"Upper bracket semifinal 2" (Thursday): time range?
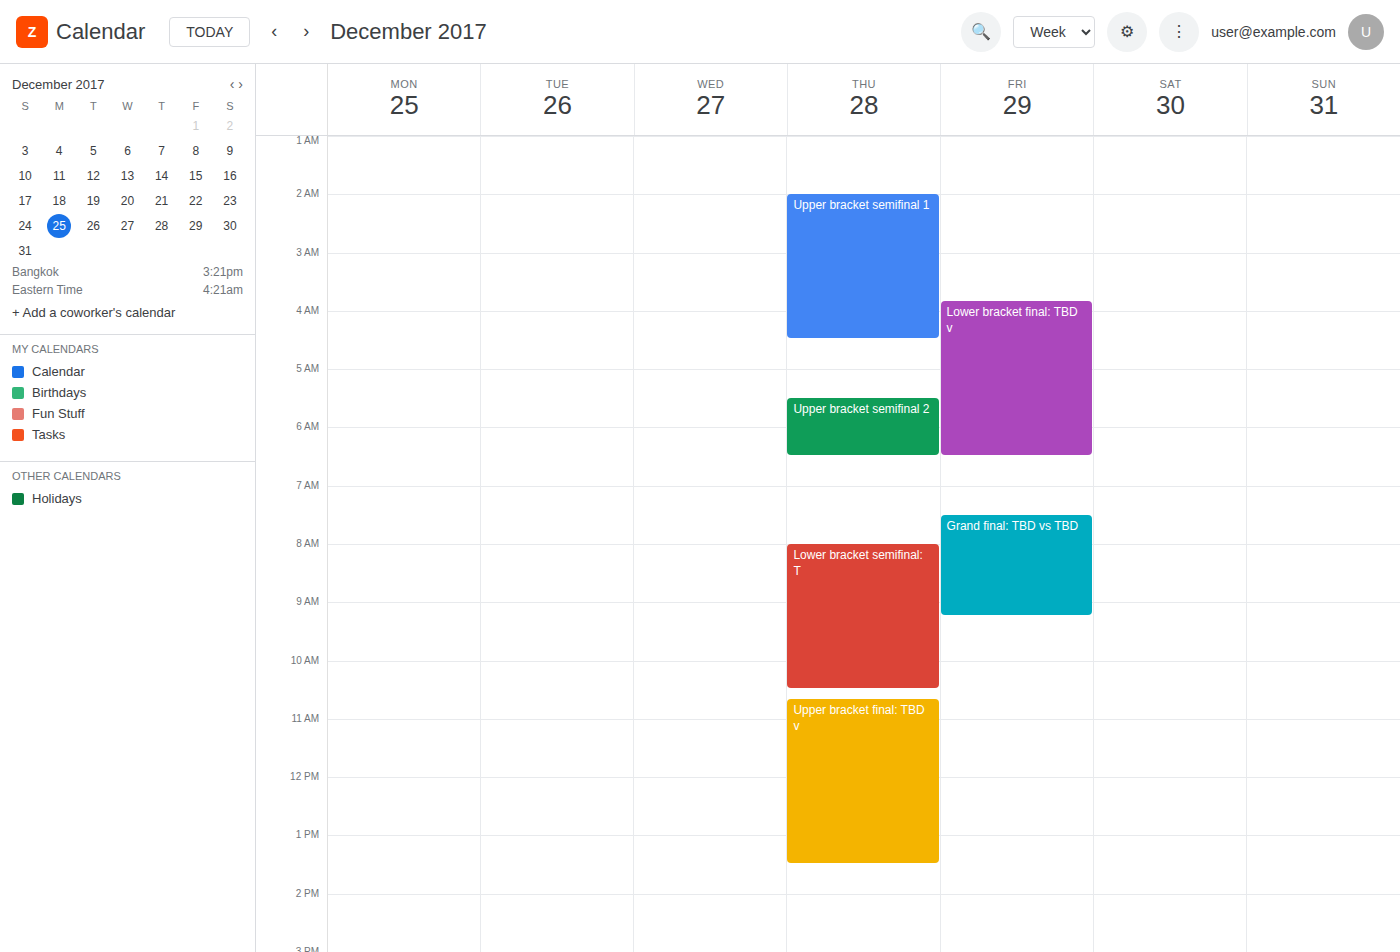
5:30 AM to 6:30 AM